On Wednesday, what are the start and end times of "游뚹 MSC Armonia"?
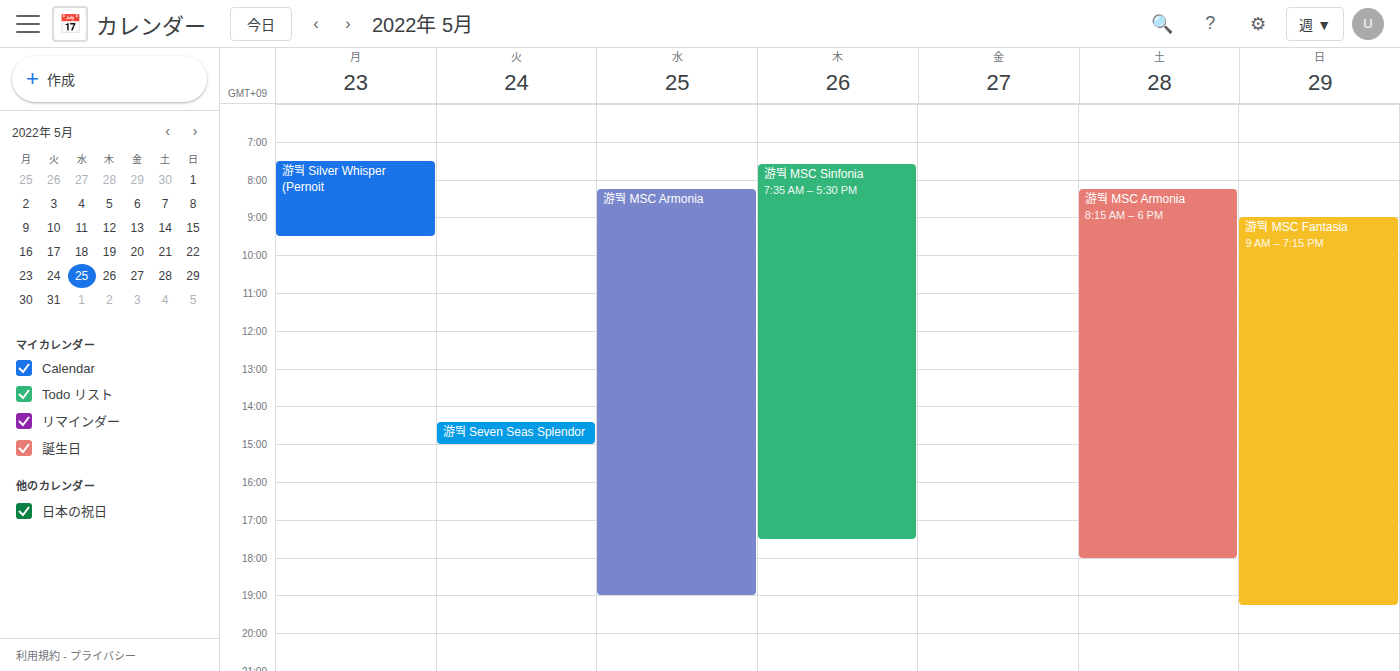
8:15 AM to 7:00 PM